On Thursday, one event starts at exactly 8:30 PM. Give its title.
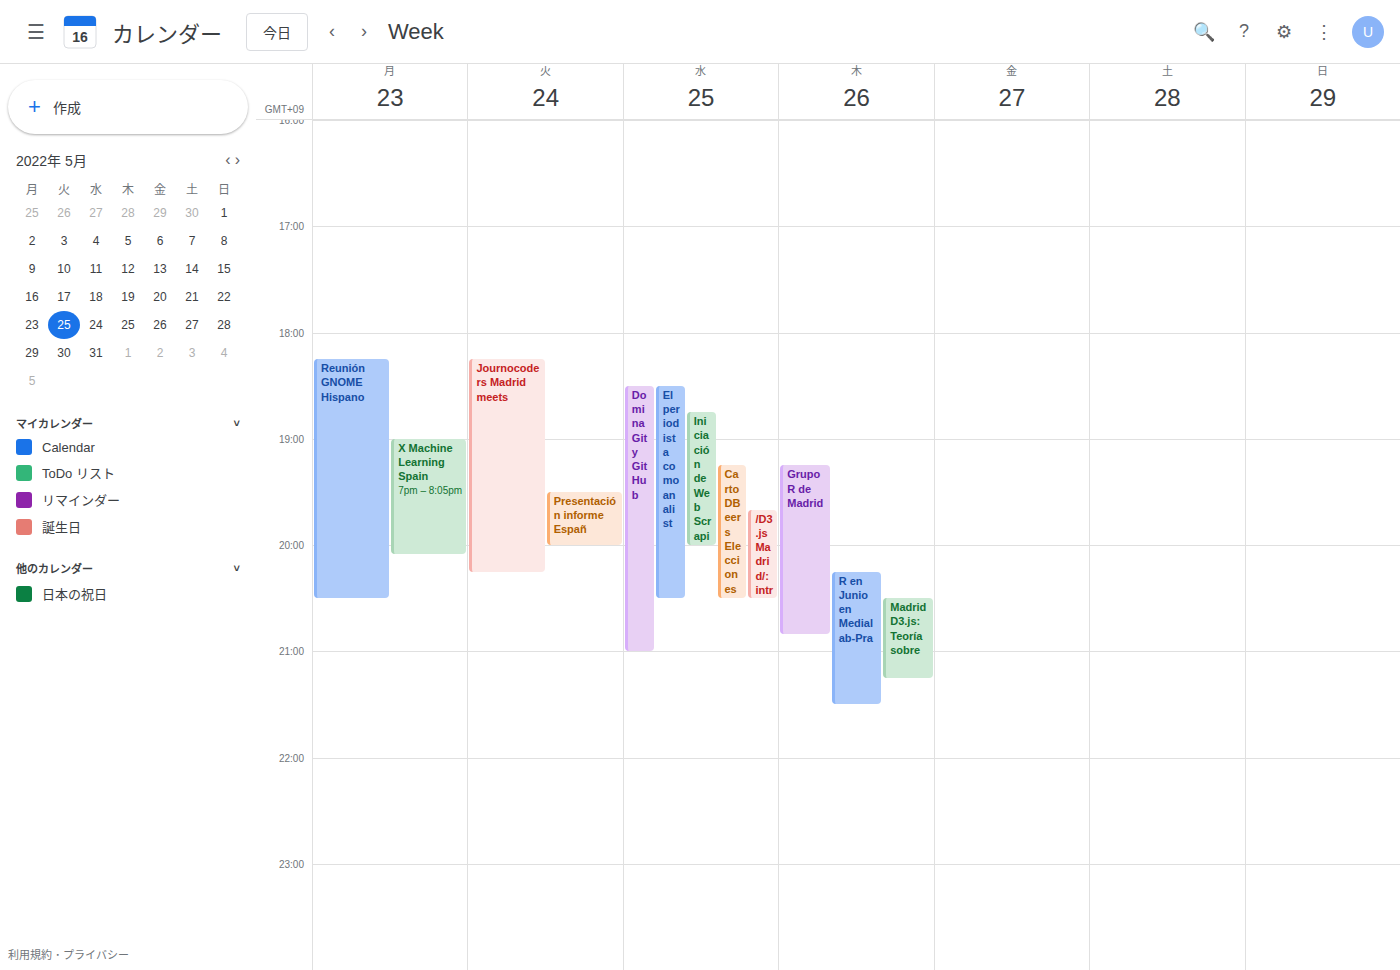
"Madrid D3.js: Teoría sobre"